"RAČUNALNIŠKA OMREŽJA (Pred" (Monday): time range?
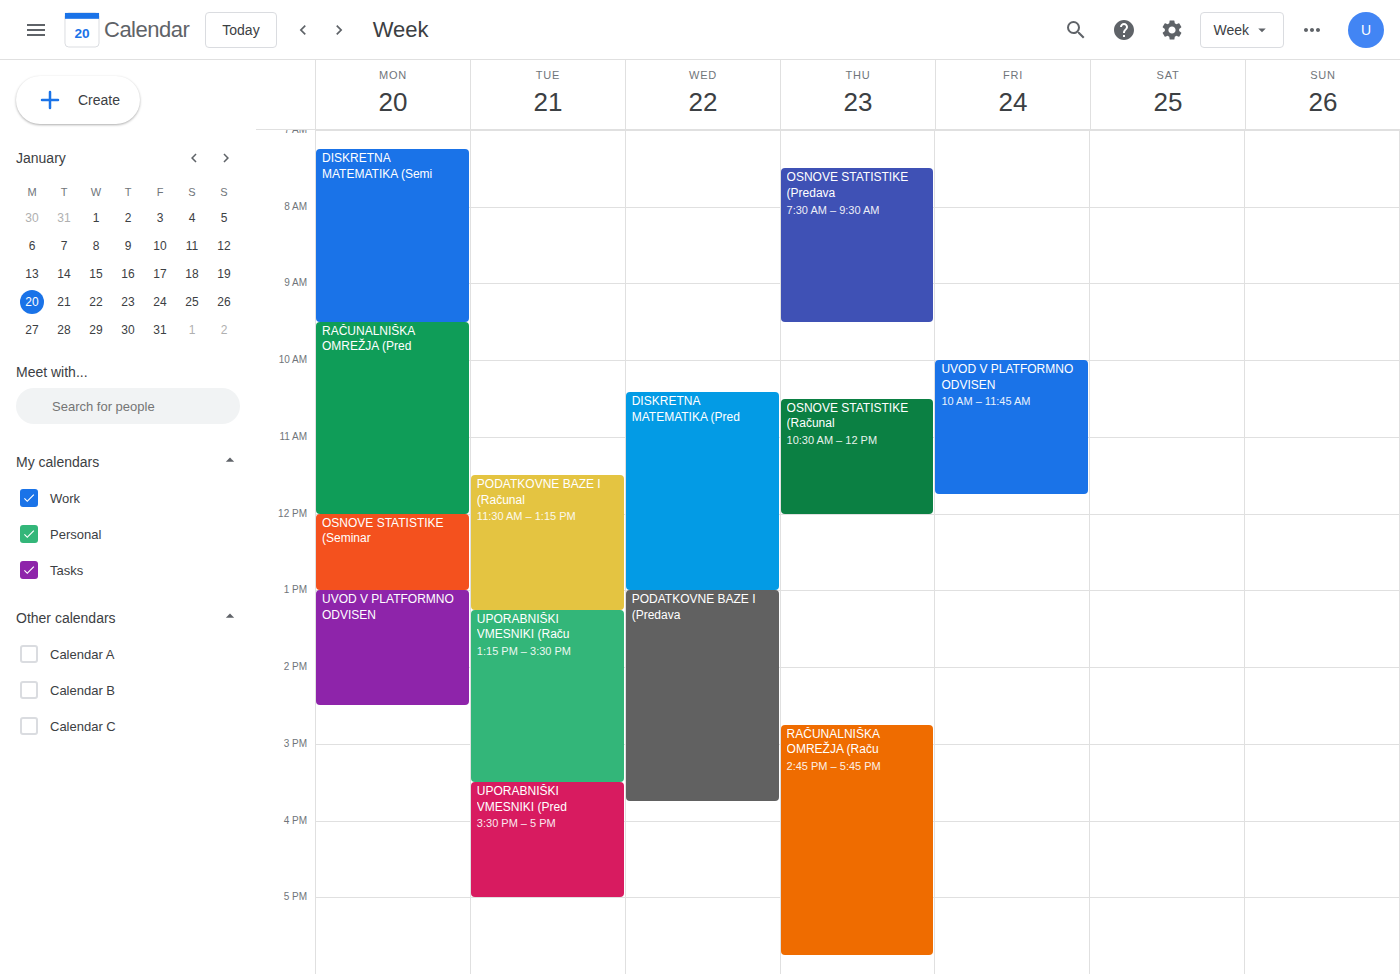
9:30 AM to 12:00 PM